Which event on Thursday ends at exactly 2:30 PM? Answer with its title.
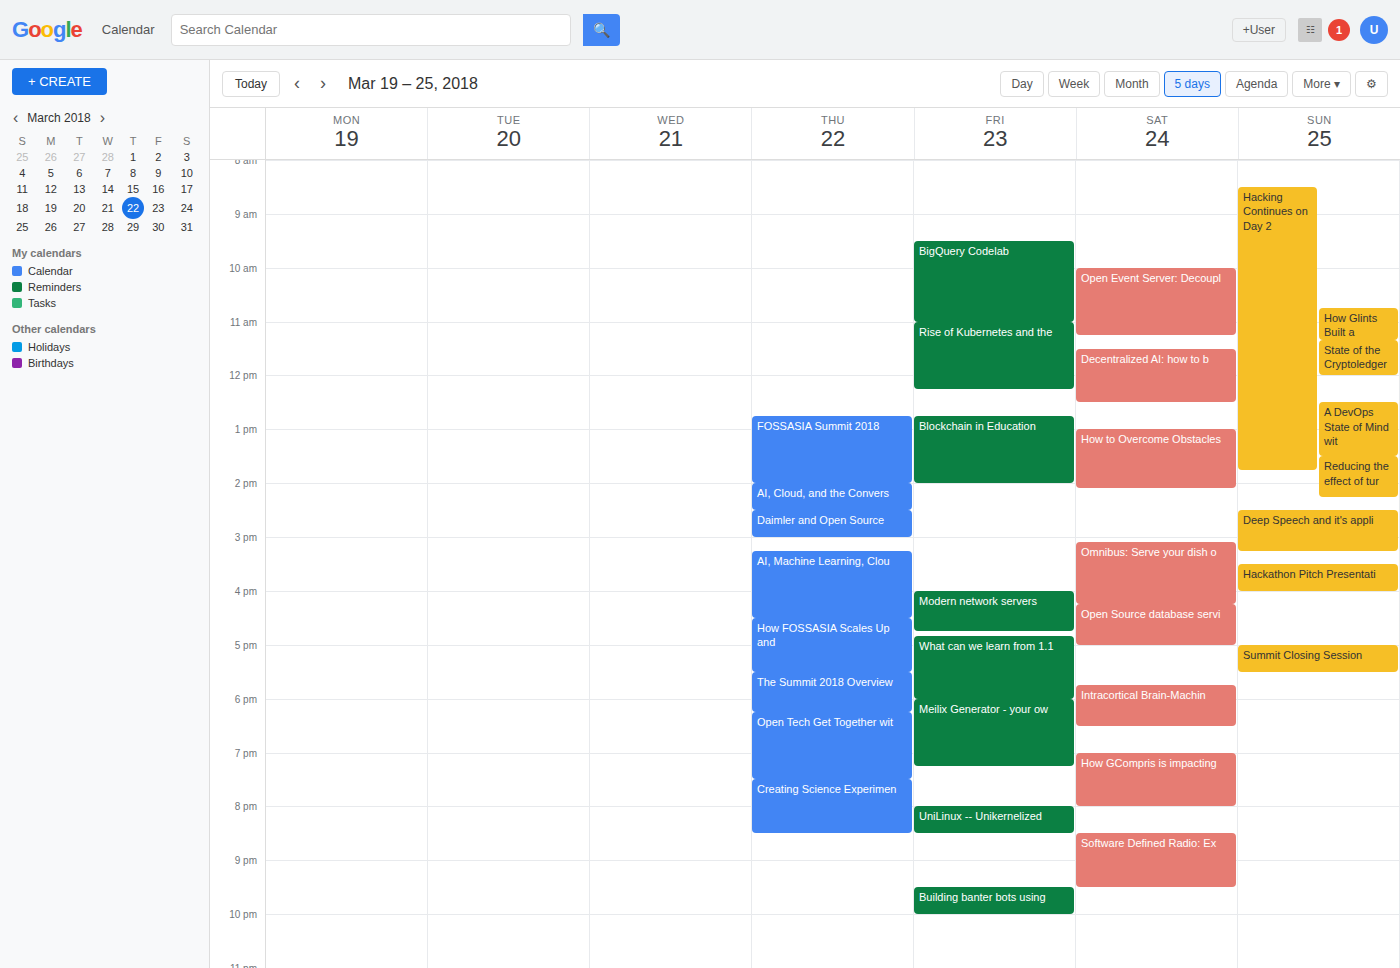
"AI, Cloud, and the Convers"